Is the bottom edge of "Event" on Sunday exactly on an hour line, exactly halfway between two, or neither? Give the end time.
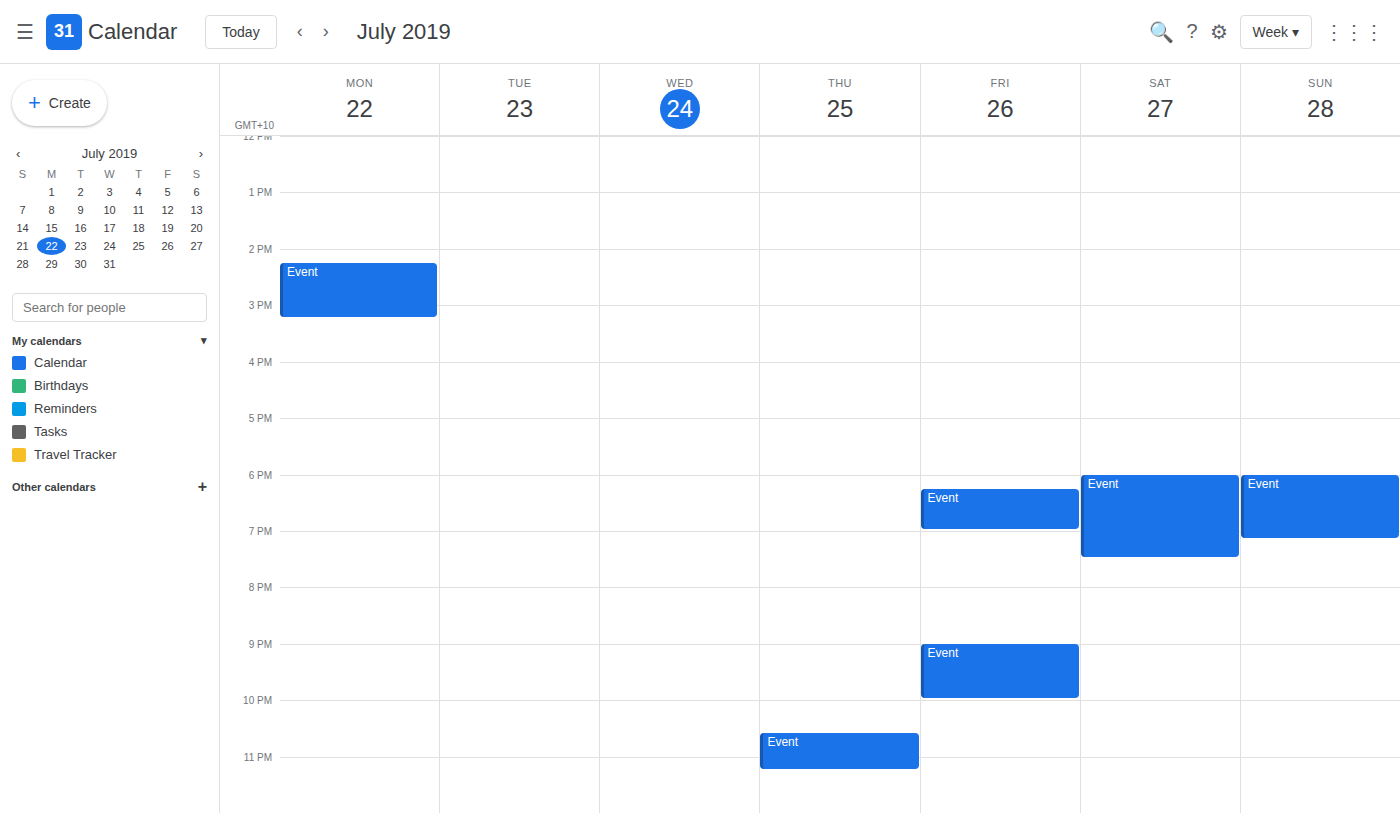
7:10 PM -- neither: 10 minutes below the 7 PM line and 50 minutes above the 8 PM line.